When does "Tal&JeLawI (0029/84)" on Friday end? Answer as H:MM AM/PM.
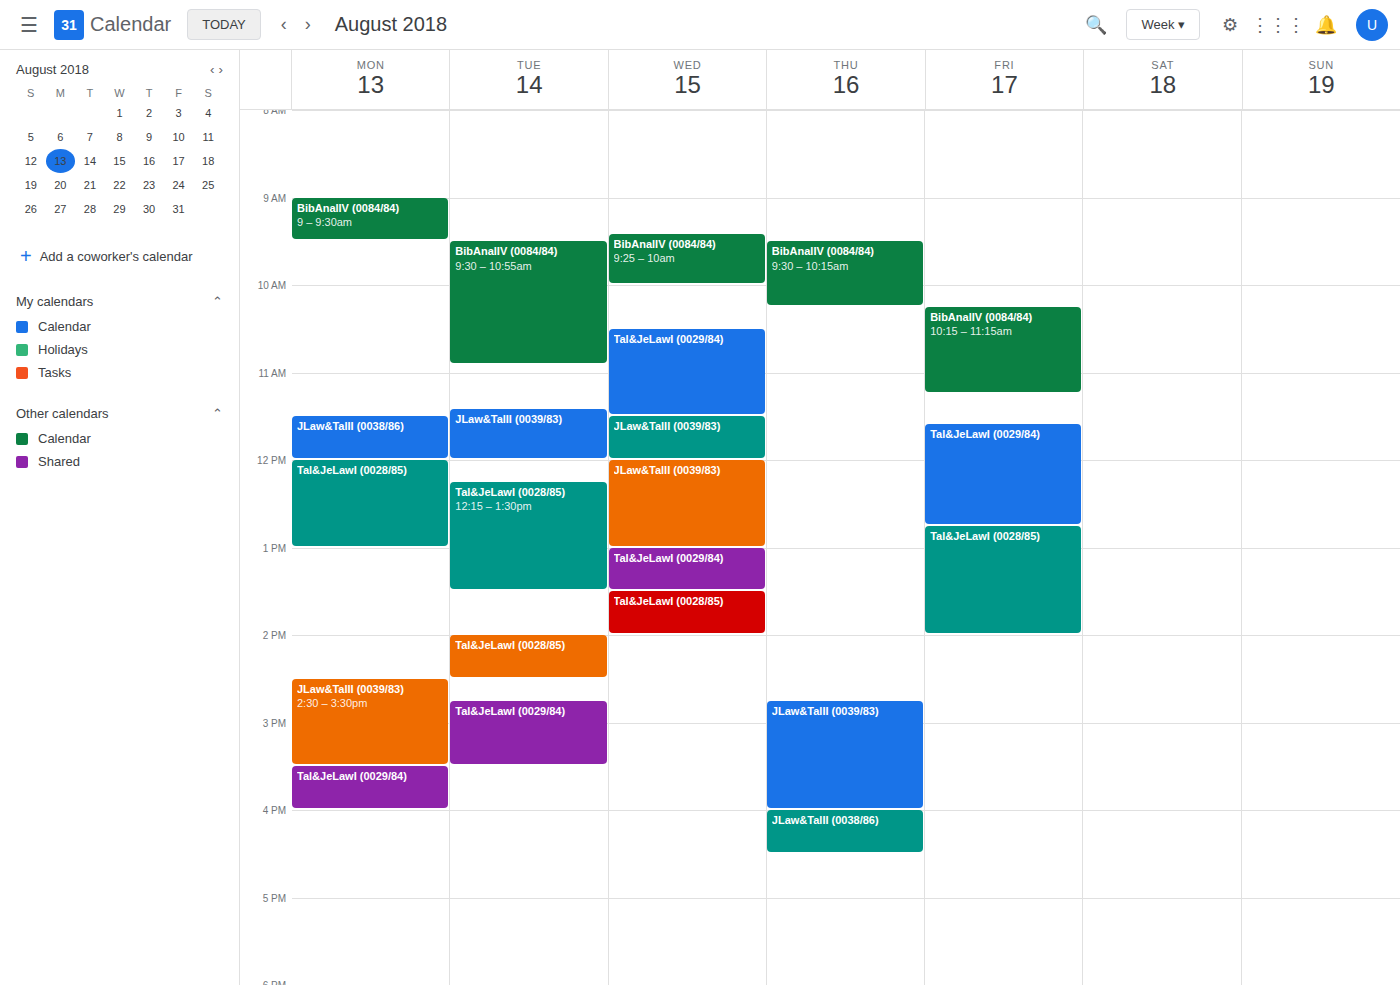
12:45 PM